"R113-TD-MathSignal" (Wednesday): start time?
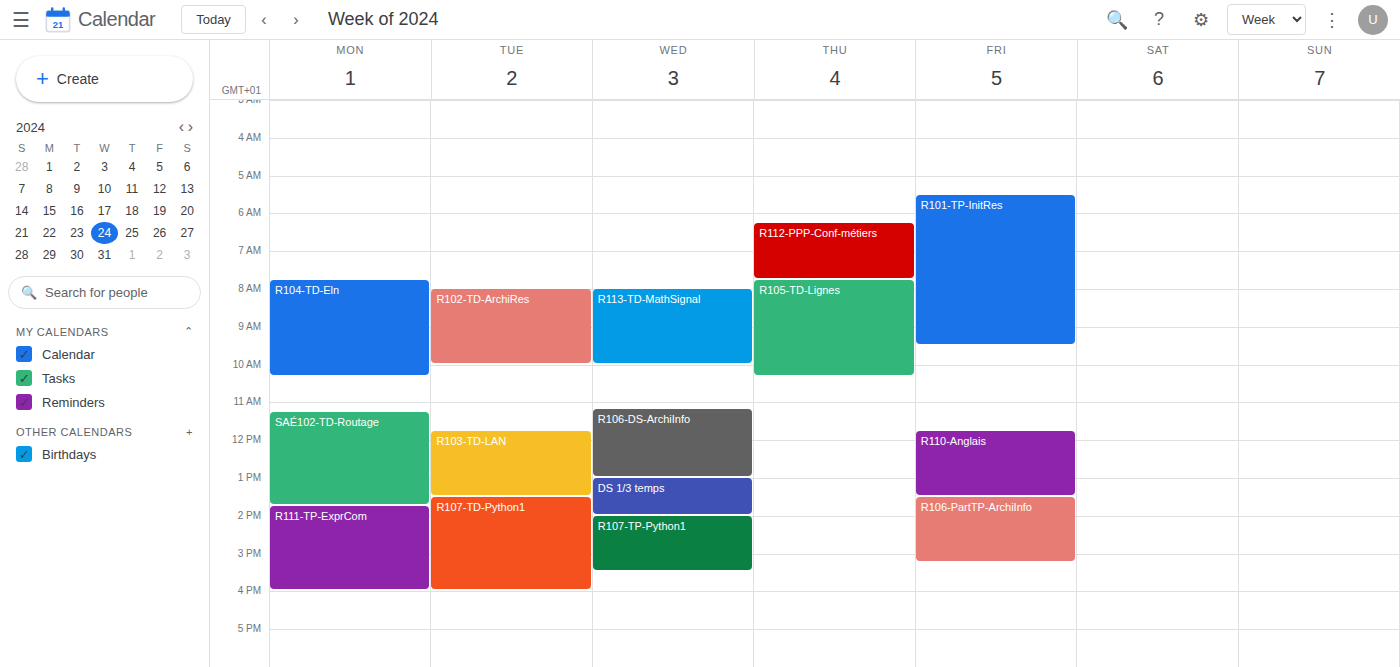
8:00 AM